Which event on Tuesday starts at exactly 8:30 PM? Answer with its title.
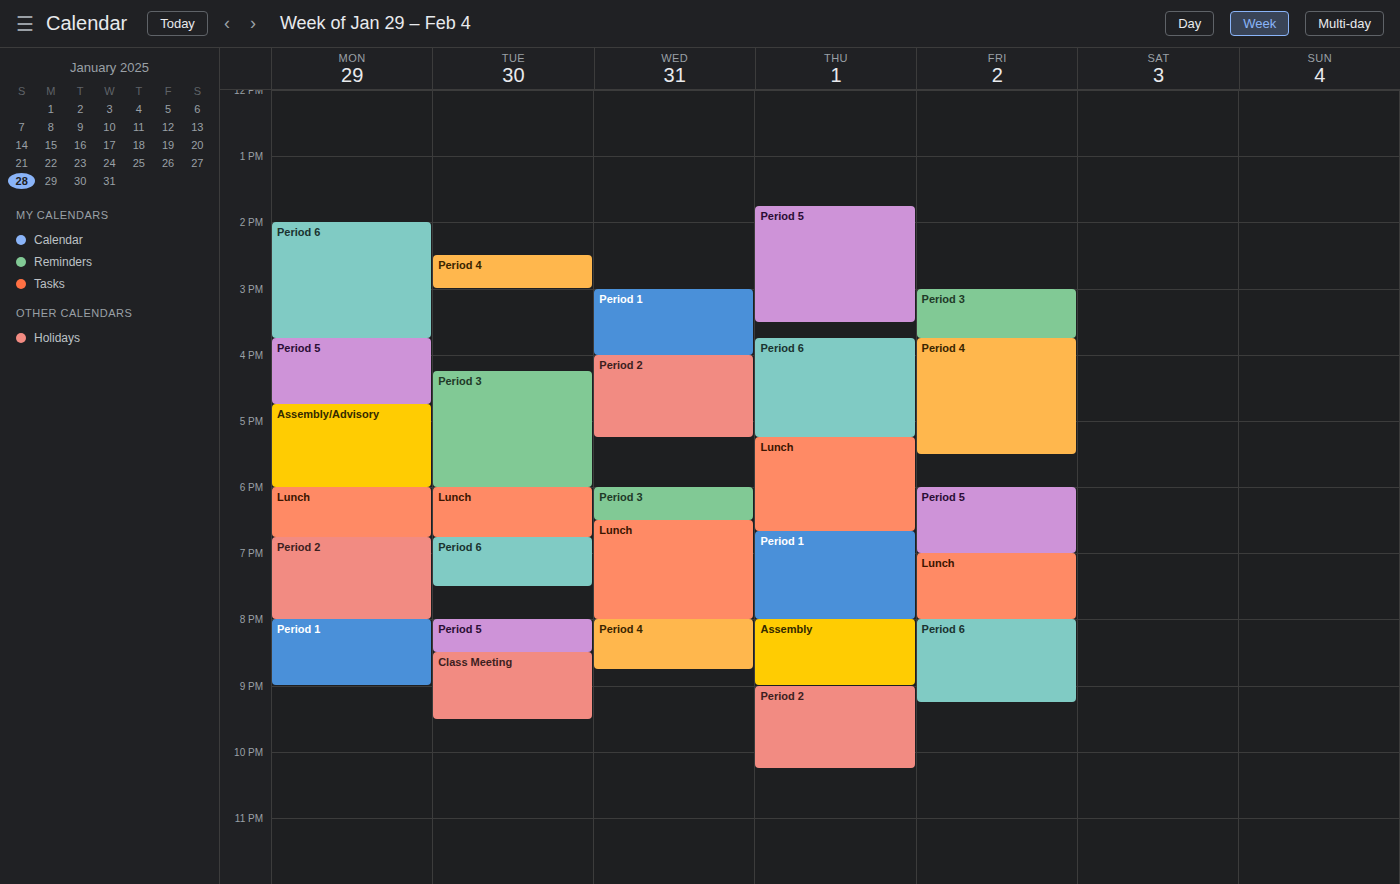
"Class Meeting"